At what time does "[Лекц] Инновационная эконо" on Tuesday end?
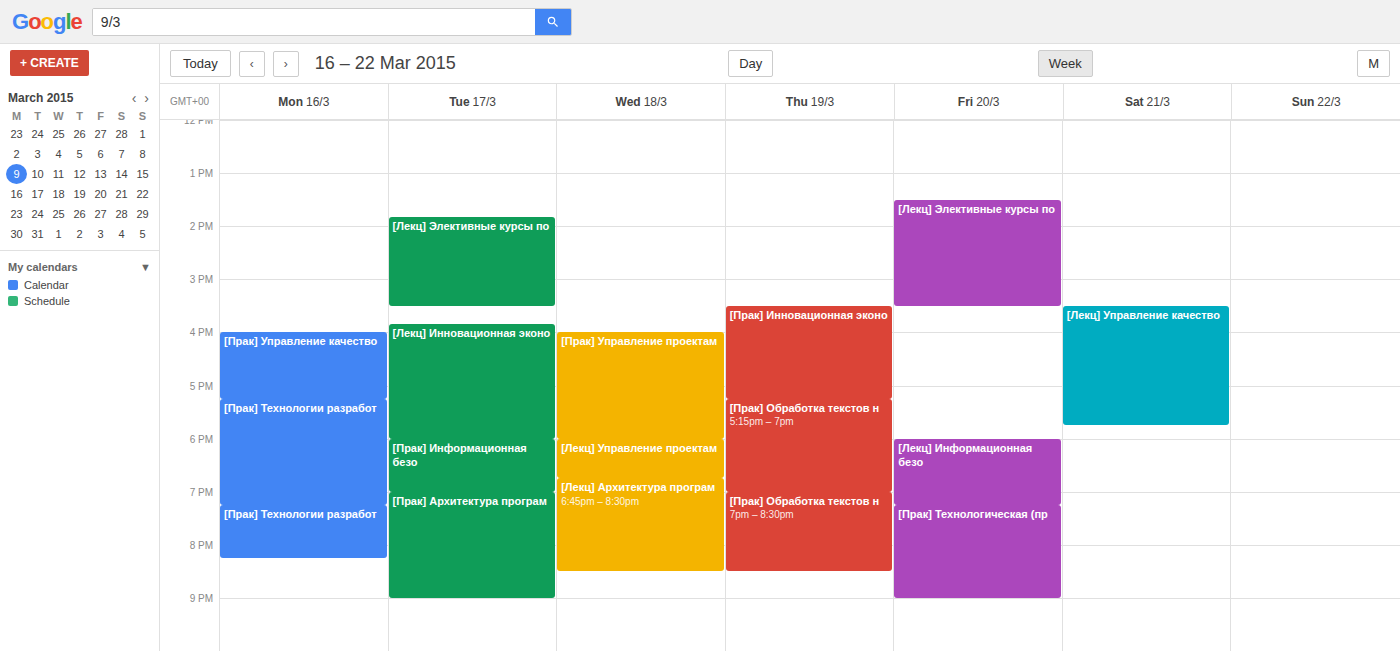
6:00 PM